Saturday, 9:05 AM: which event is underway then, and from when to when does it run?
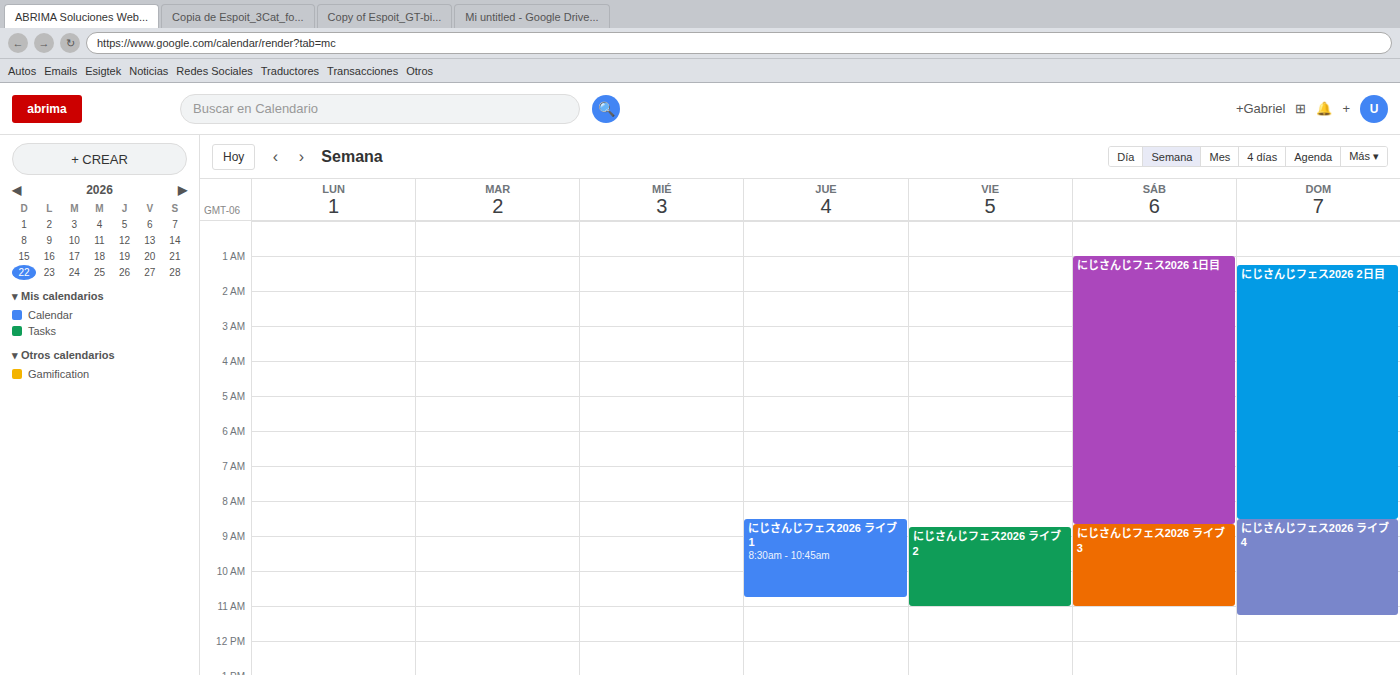
"にじさんじフェス2026 ライブ3", 8:40 AM to 11:00 AM